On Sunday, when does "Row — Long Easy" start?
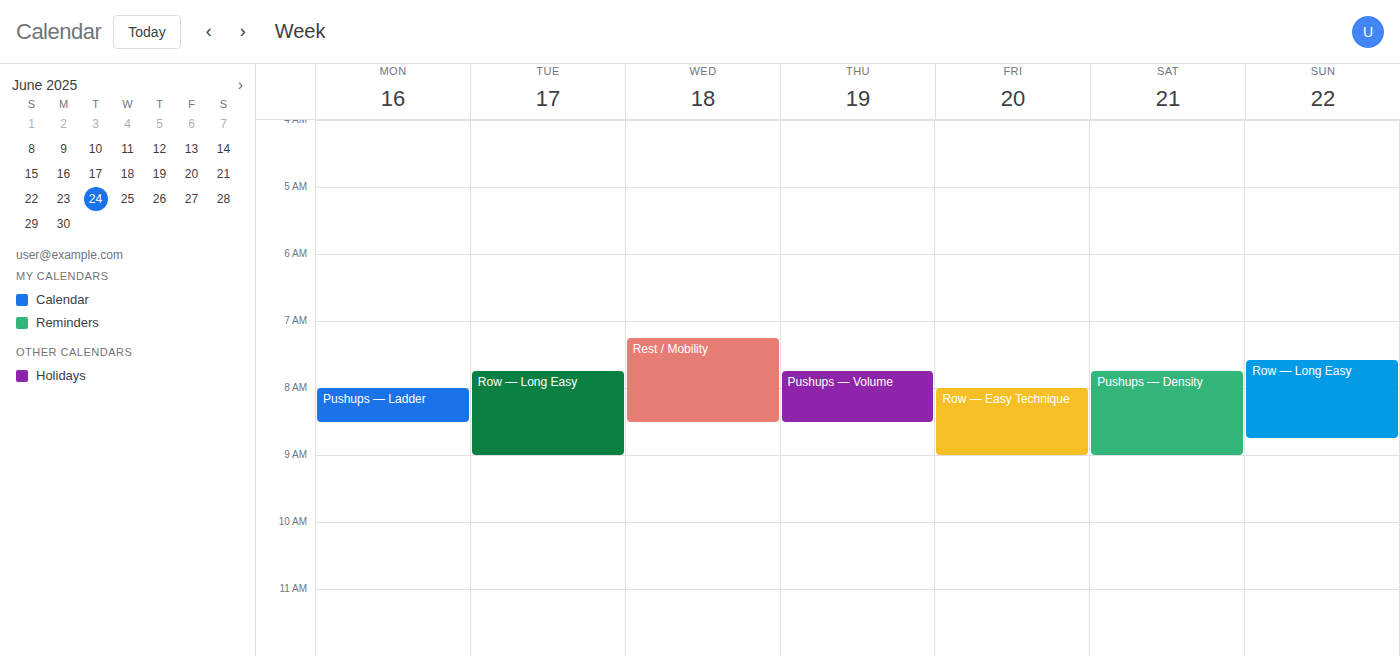
7:35 AM